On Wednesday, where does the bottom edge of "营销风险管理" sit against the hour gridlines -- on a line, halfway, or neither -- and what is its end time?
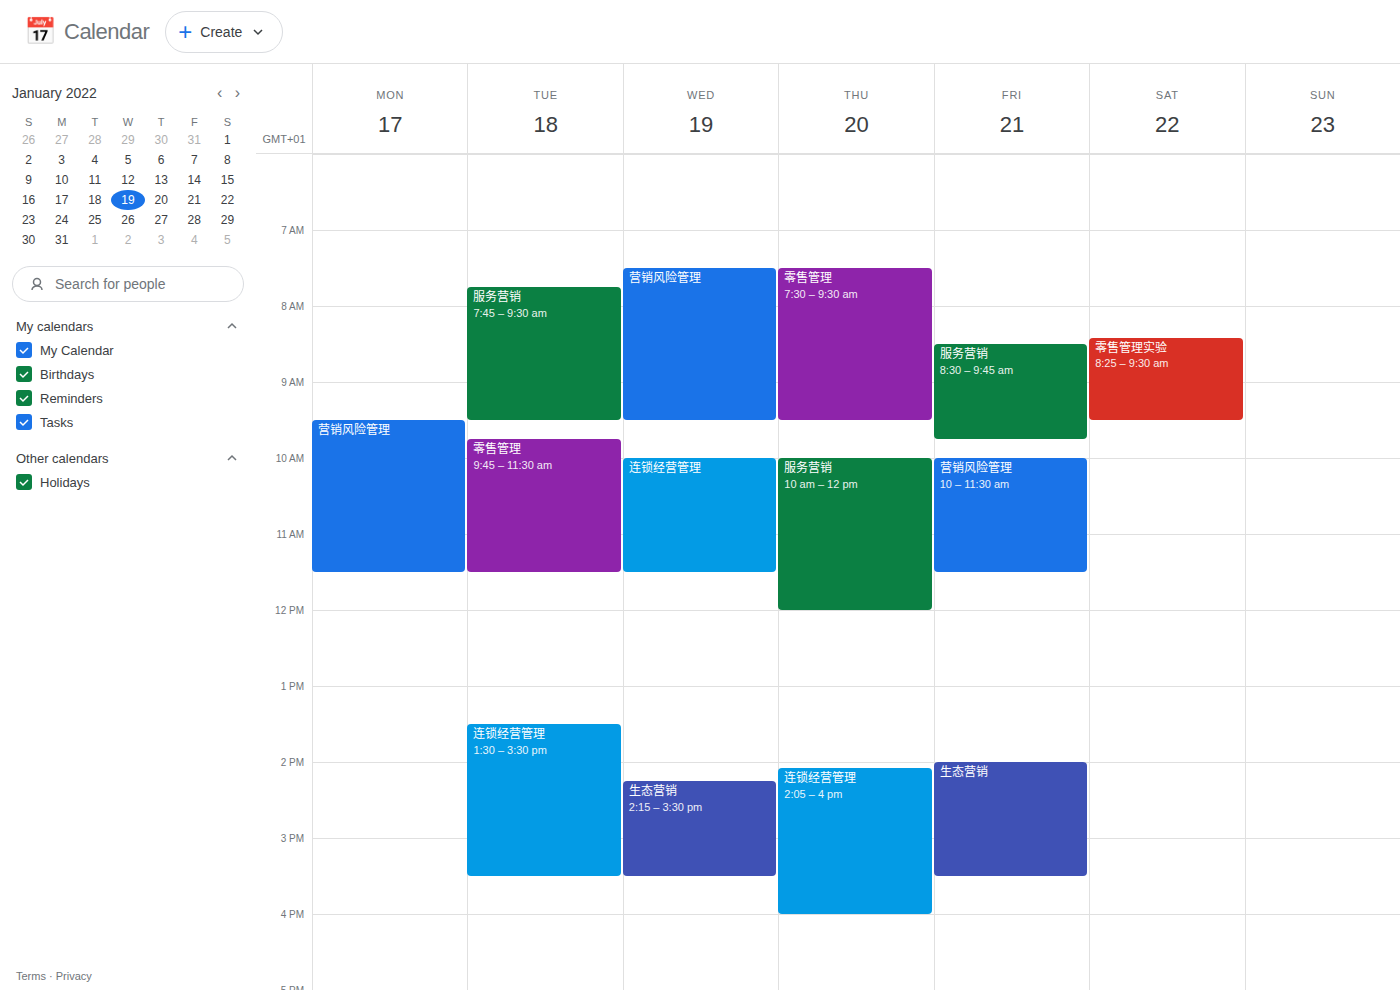
9:30 AM -- halfway between the 9 AM and 10 AM lines.